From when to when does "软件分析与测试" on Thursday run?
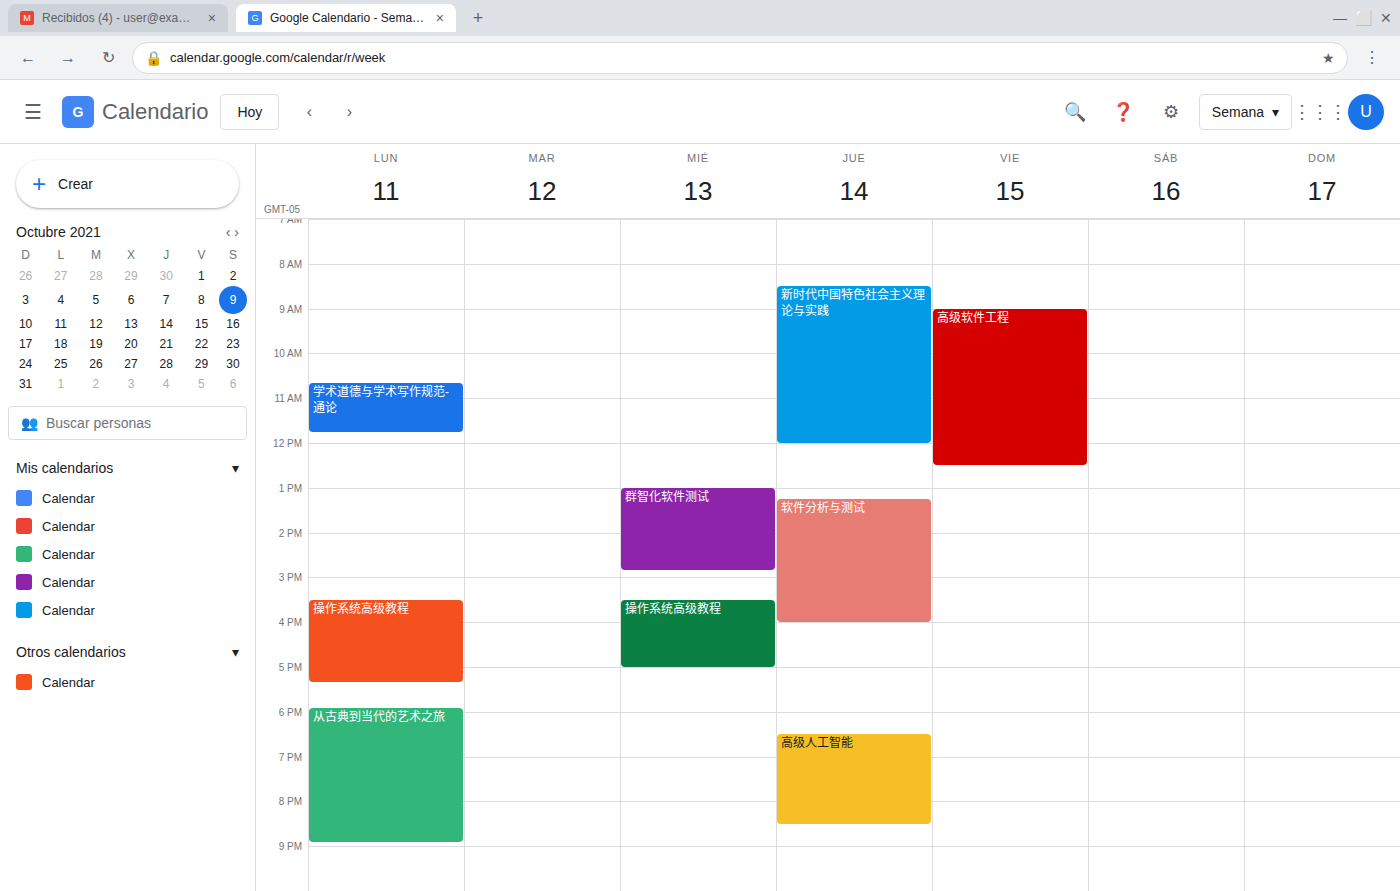
1:15 PM to 4:00 PM